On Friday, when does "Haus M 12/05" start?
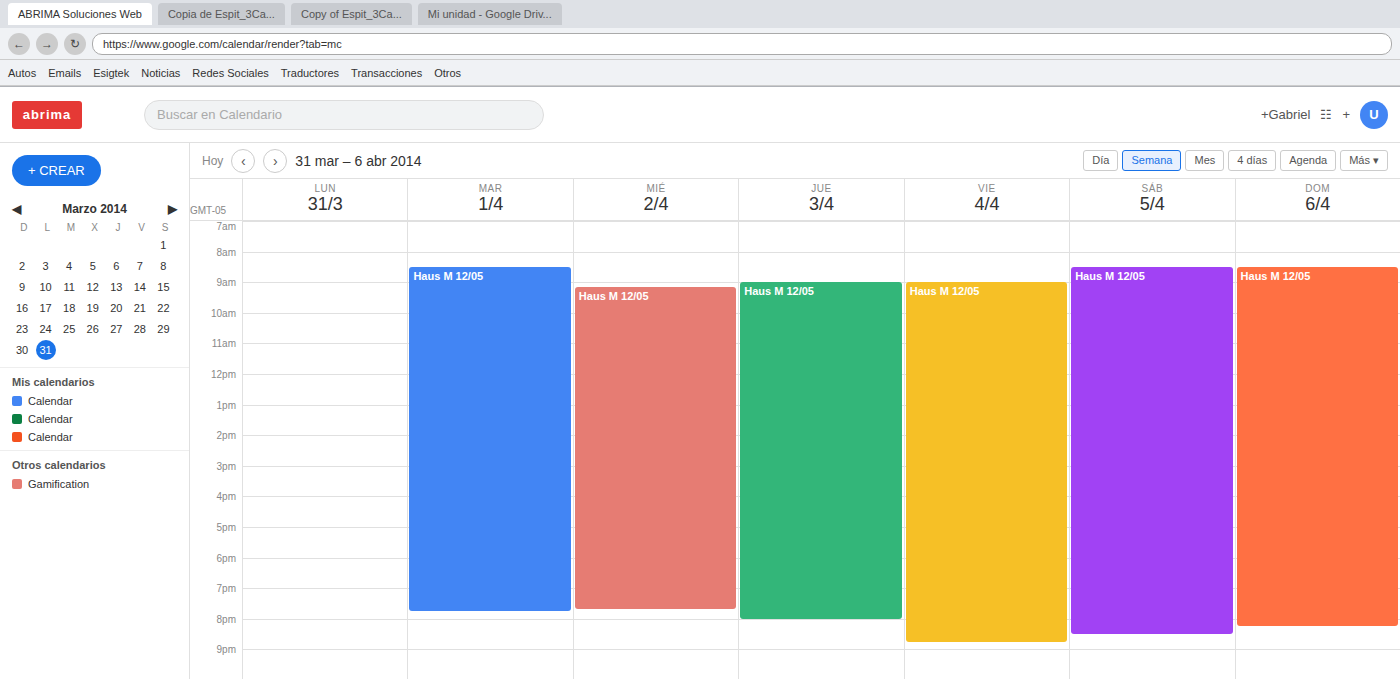
9:00 AM